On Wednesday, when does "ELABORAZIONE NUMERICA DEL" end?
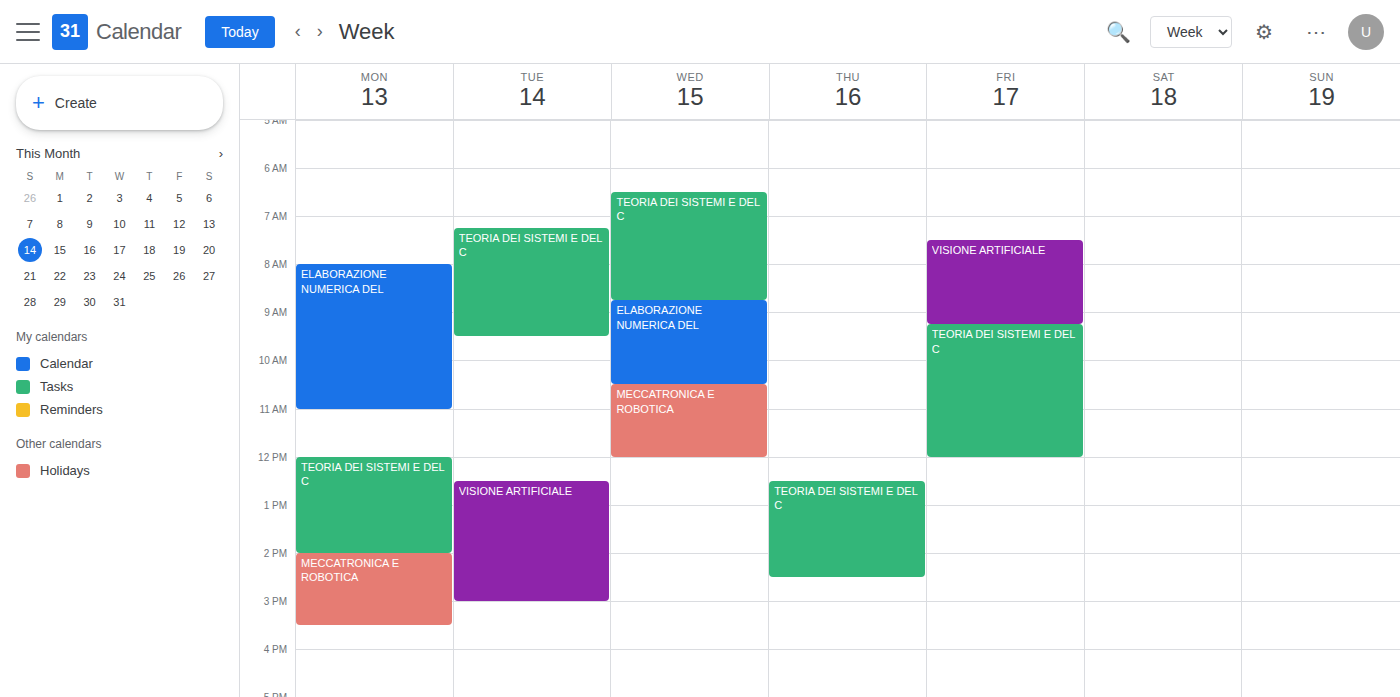
10:30 AM